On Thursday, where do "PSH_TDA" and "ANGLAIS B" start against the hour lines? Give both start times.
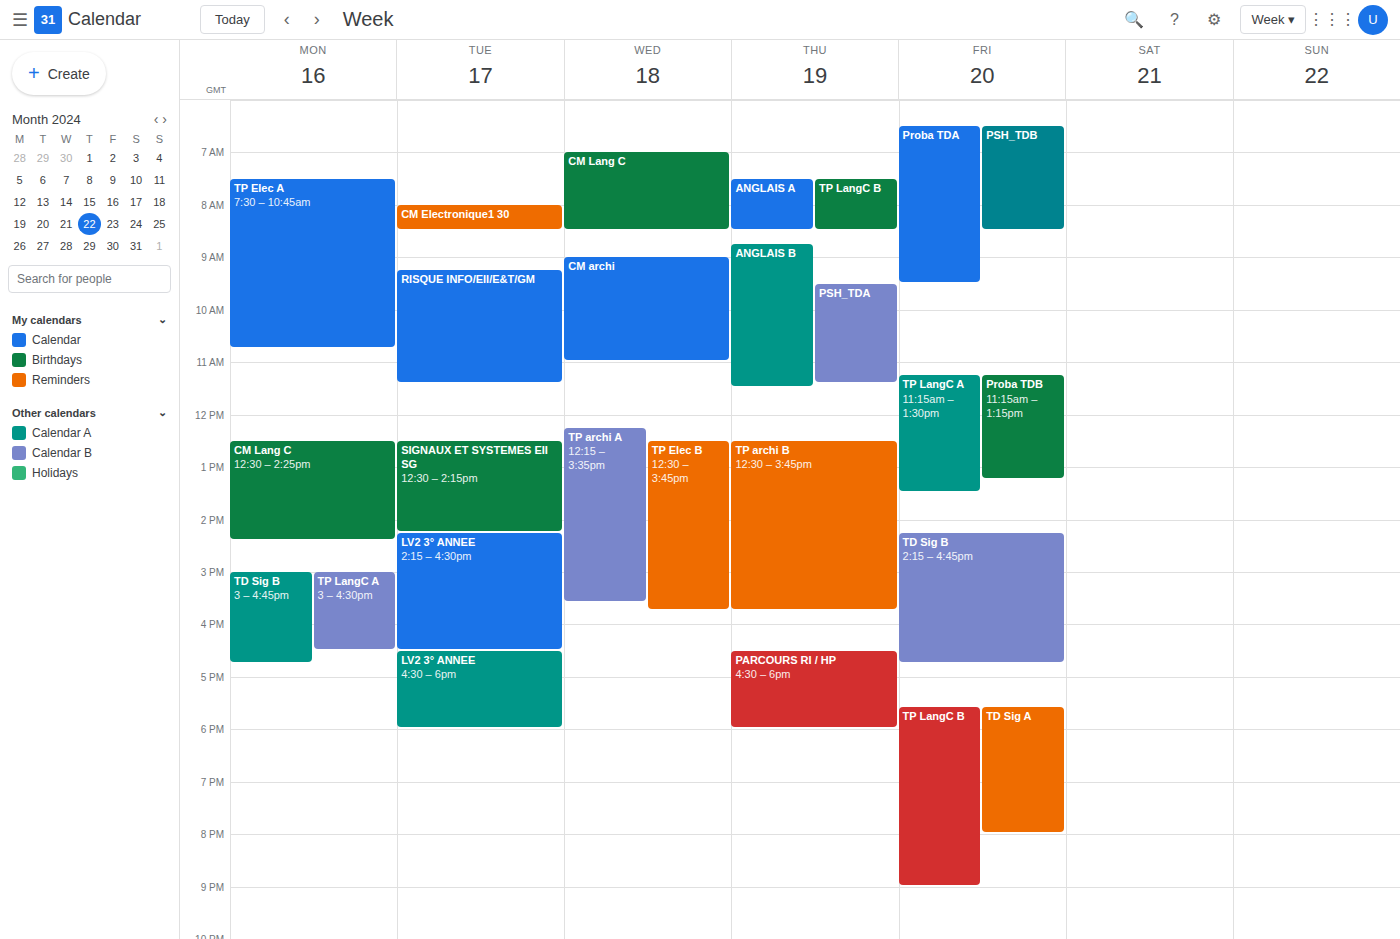
"PSH_TDA": 9:30 AM, halfway between the 9 AM and 10 AM lines. "ANGLAIS B": 8:45 AM, neither: three quarters of the way from the 8 AM line to the 9 AM line.